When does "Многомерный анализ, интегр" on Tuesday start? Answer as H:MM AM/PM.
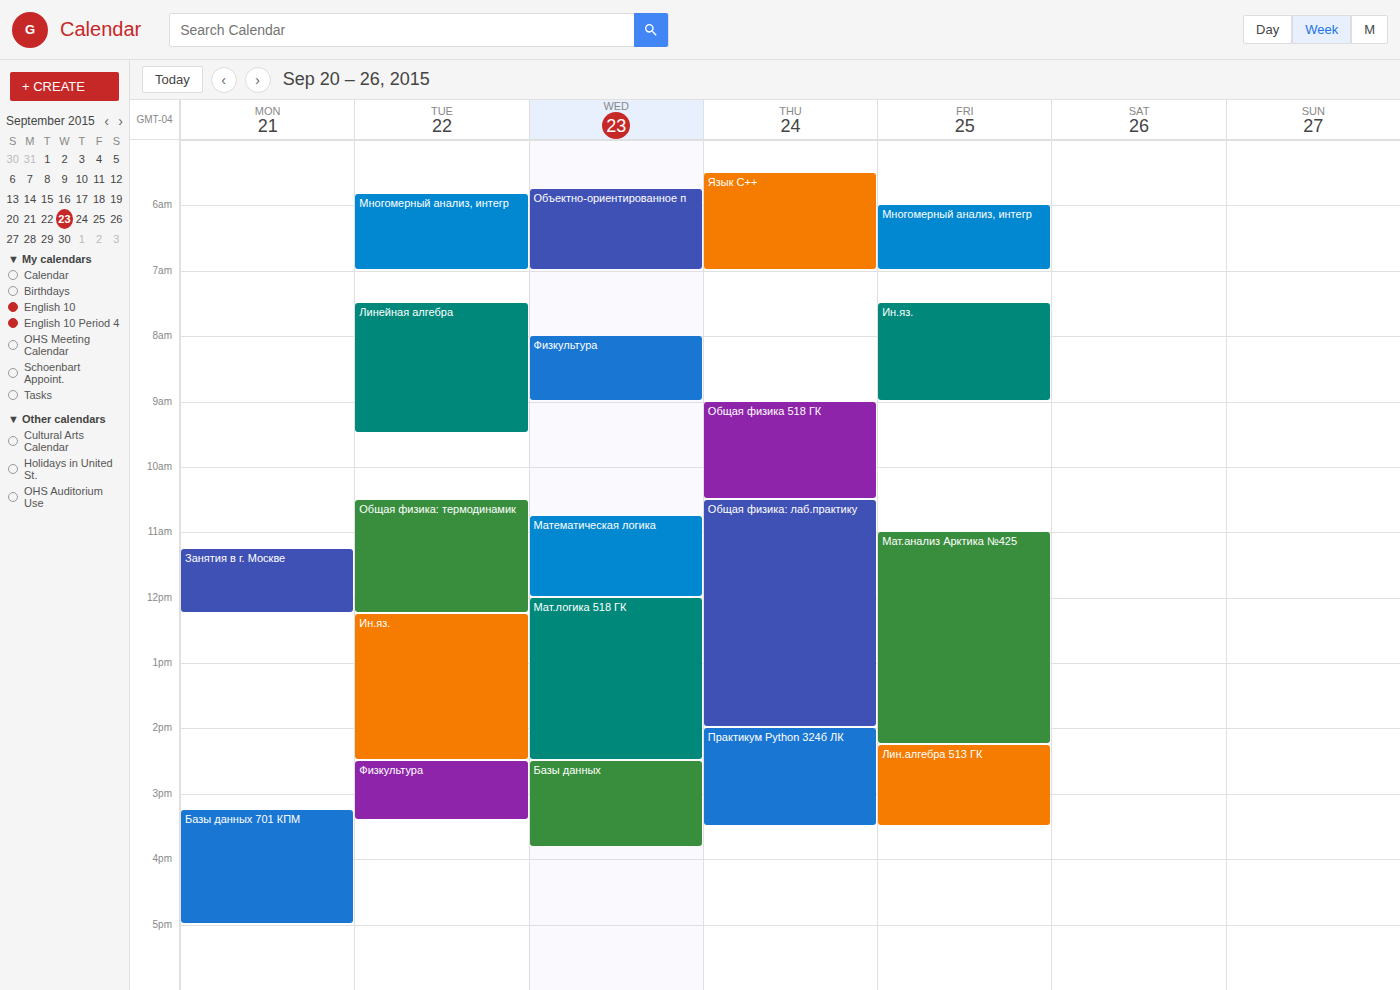
5:50 AM